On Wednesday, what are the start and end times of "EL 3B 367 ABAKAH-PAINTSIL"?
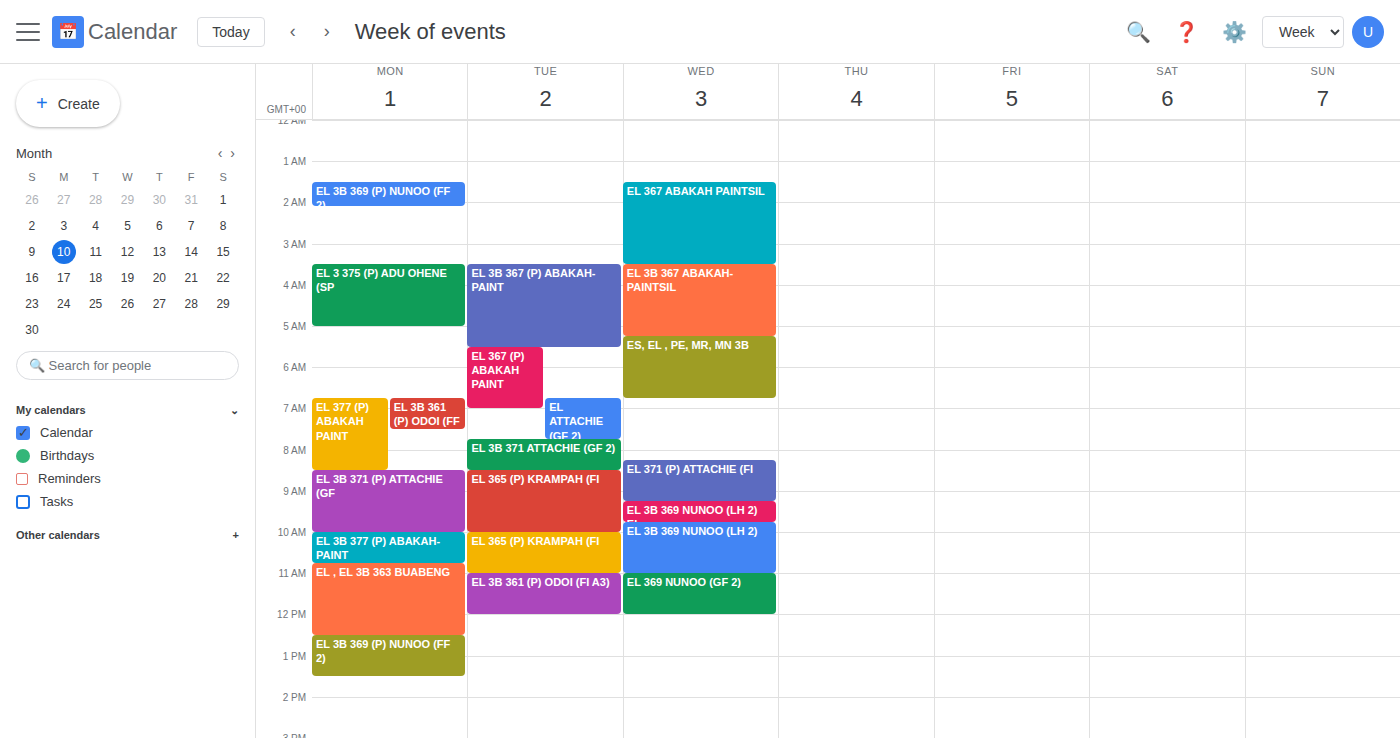
3:30 AM to 5:15 AM